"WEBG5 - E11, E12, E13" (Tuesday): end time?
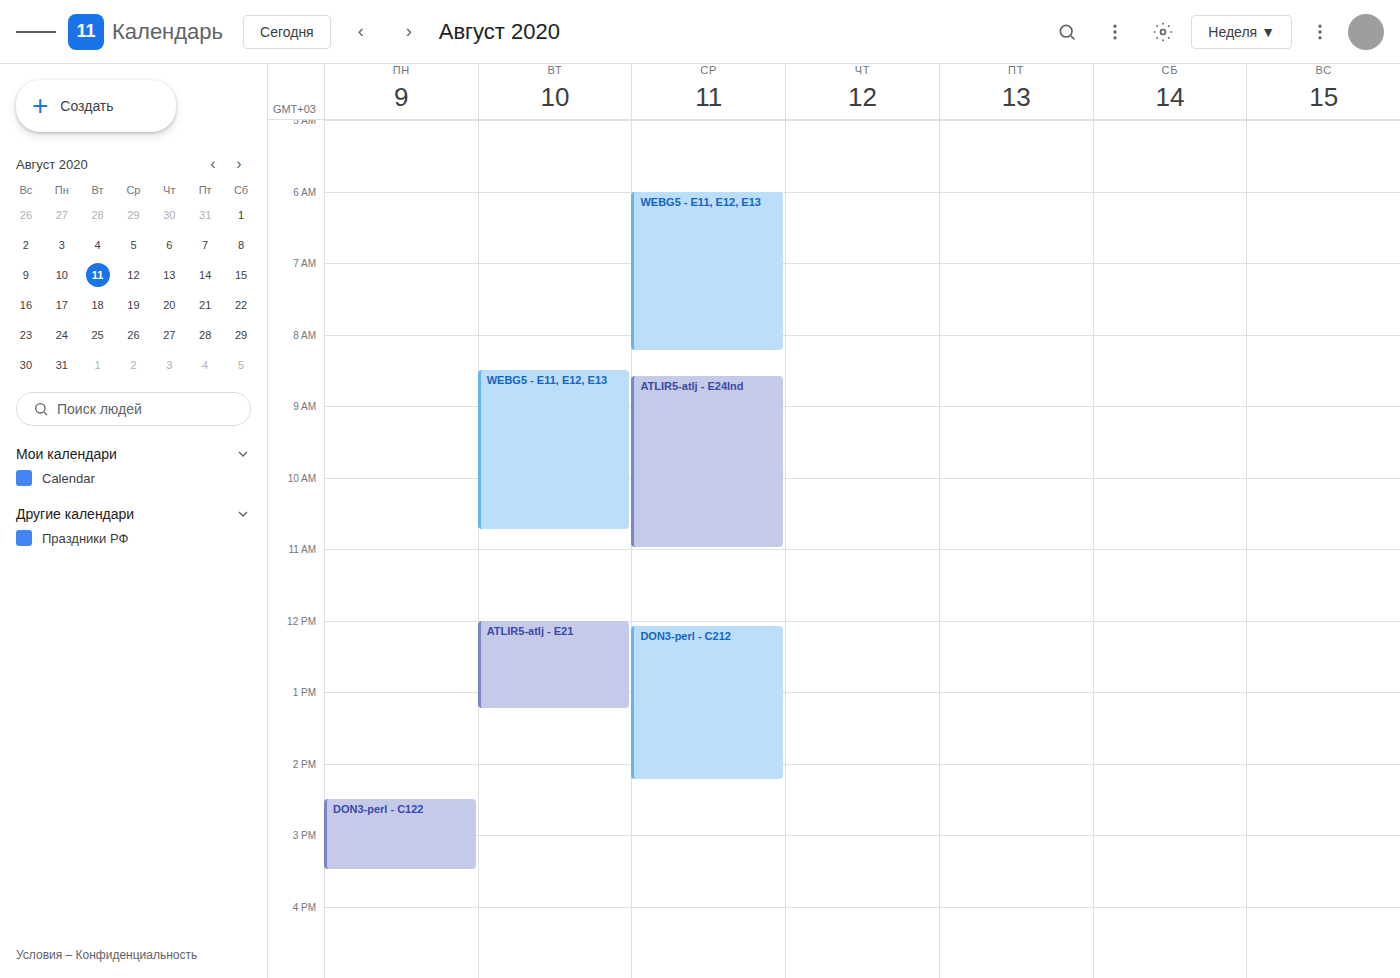
10:45